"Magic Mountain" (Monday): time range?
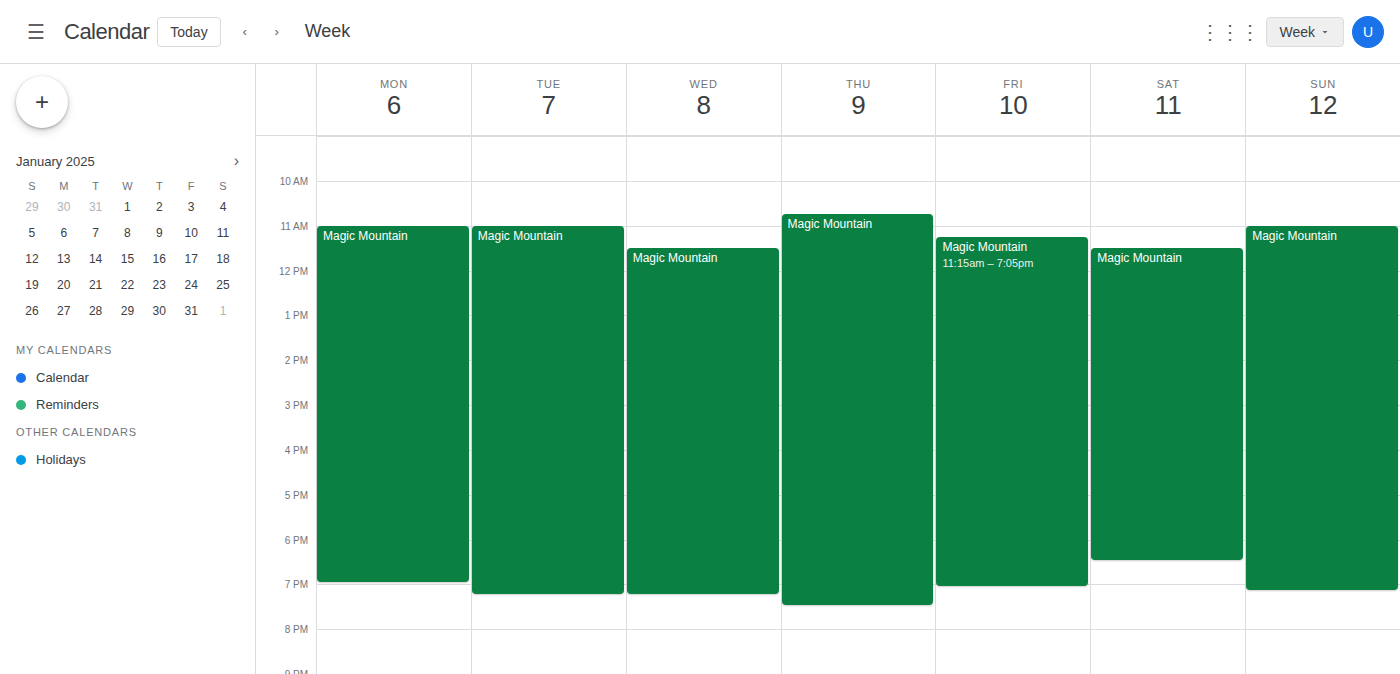
11:00 AM to 7:00 PM